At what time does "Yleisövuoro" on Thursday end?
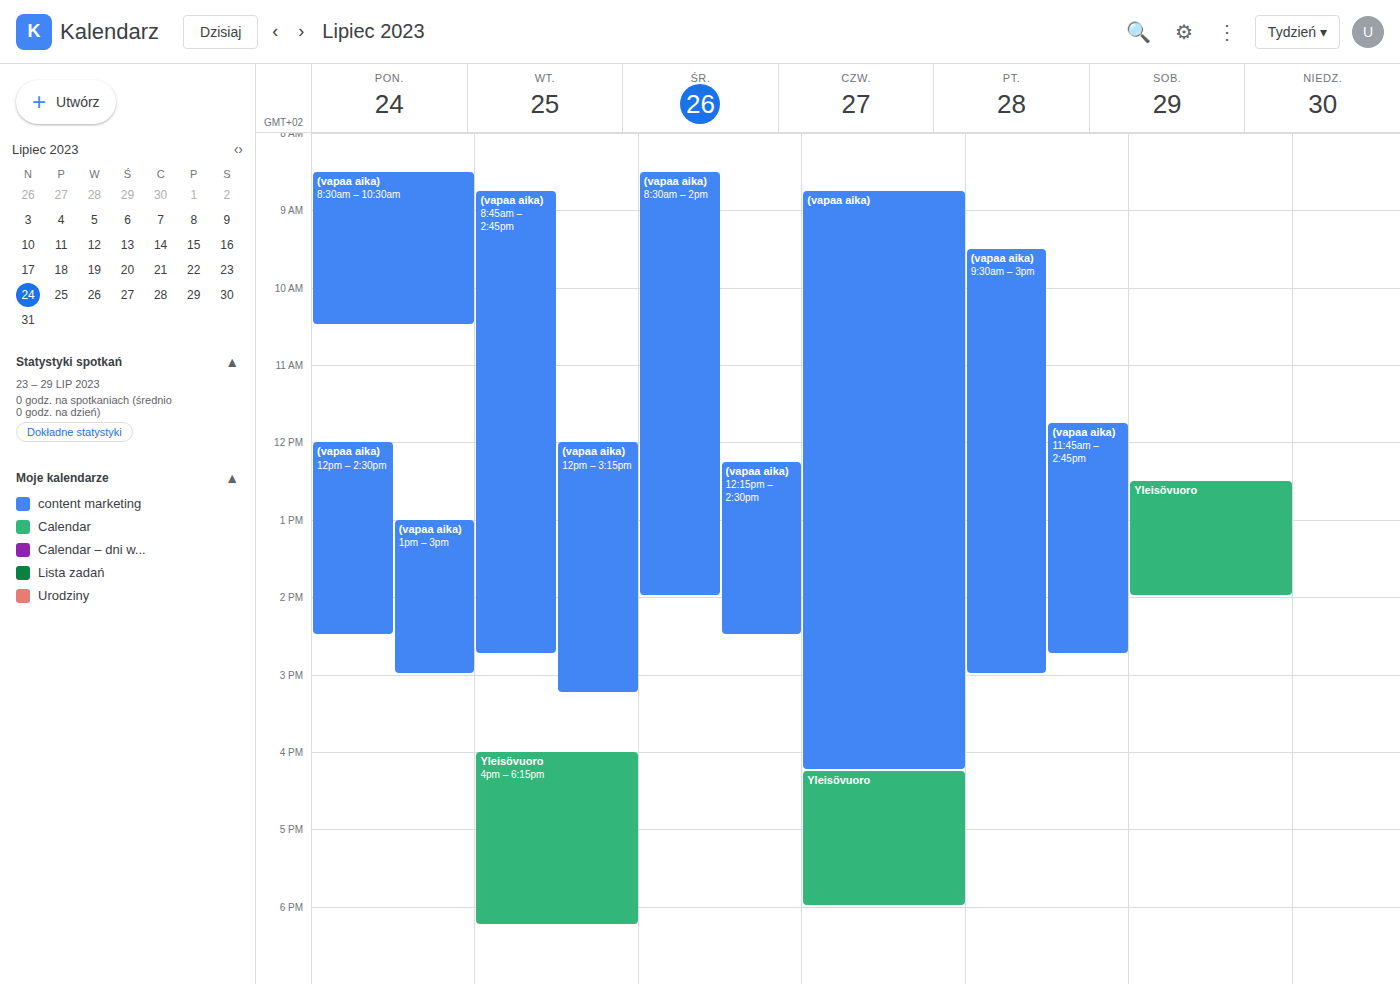
6:00 PM